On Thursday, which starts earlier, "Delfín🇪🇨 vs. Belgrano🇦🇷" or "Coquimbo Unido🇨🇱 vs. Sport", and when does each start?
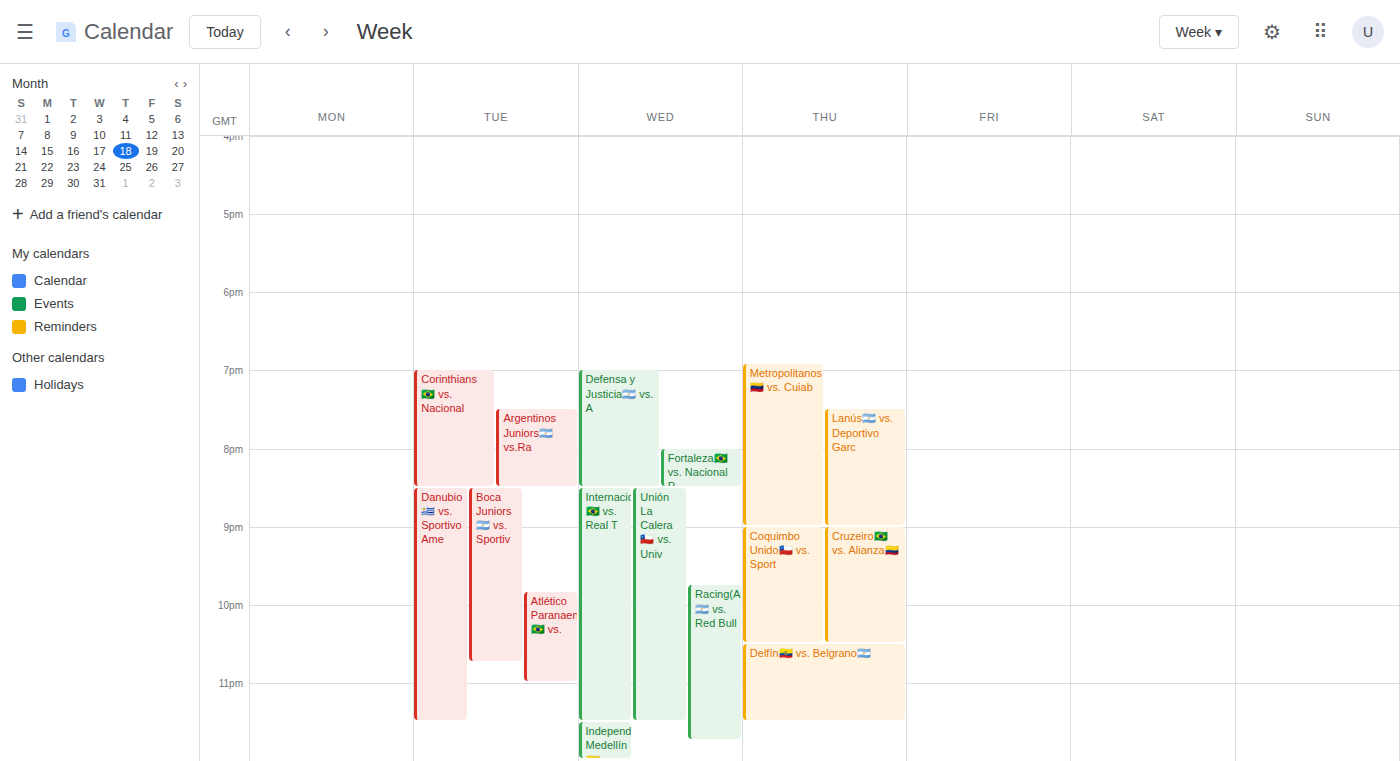
"Coquimbo Unido🇨🇱 vs. Sport" 9:00 PM; "Delfín🇪🇨 vs. Belgrano🇦🇷" 10:30 PM.